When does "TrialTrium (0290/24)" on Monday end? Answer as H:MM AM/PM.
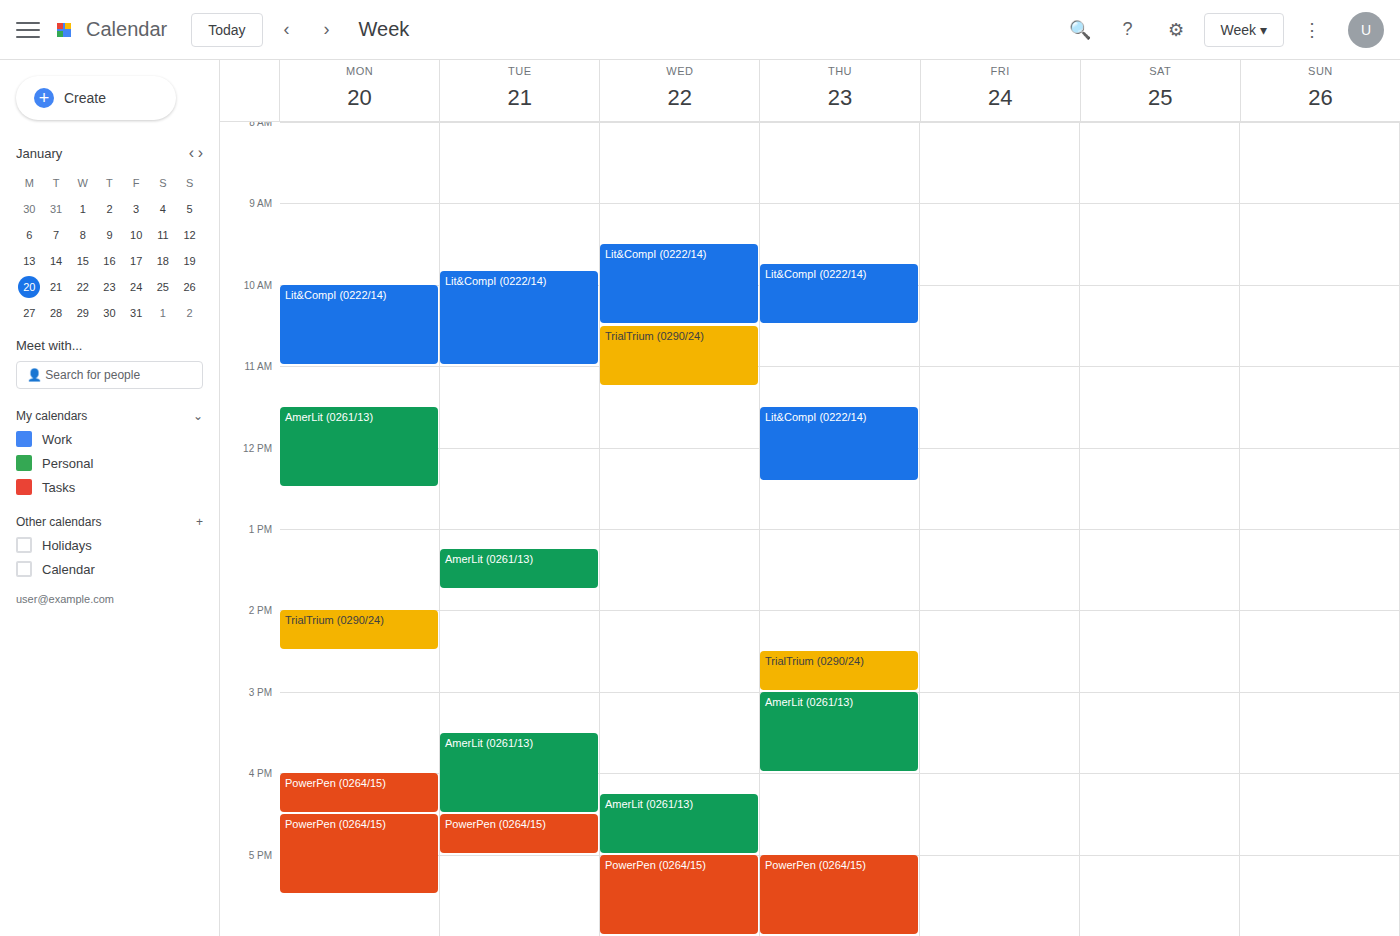
2:30 PM